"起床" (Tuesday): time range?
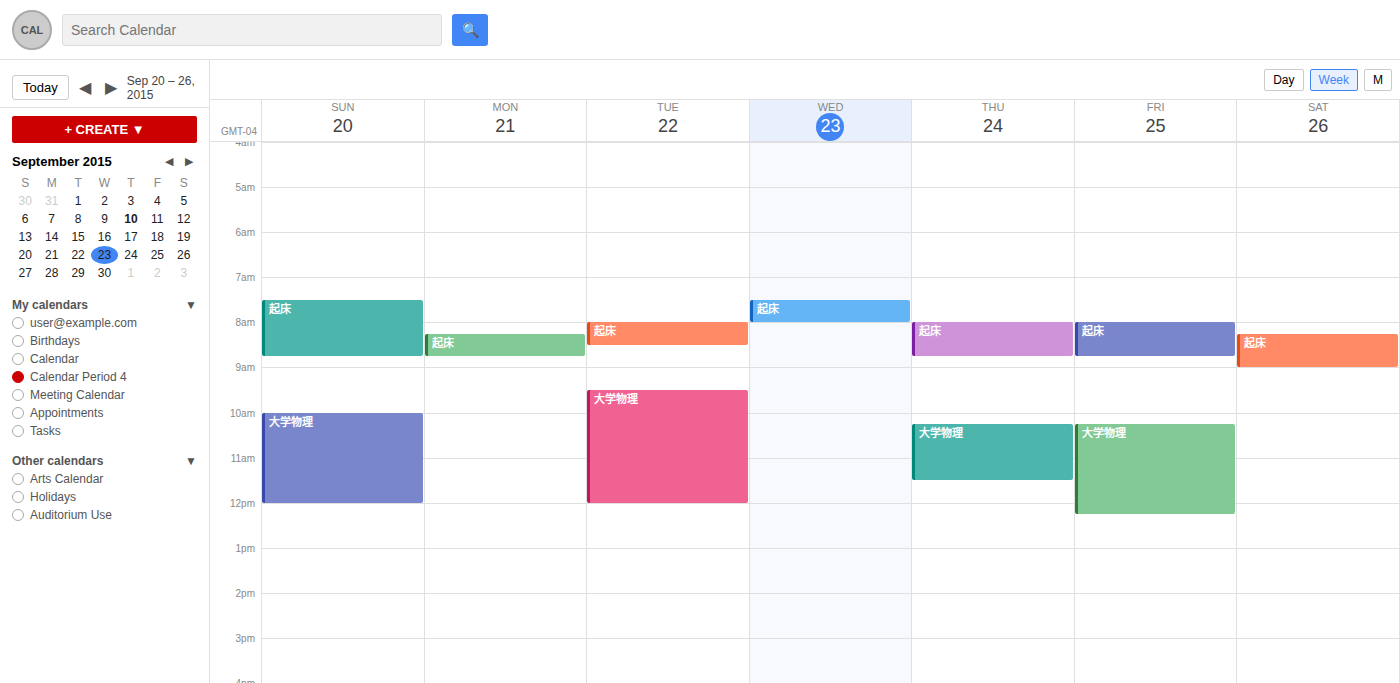
8:00 AM to 8:30 AM